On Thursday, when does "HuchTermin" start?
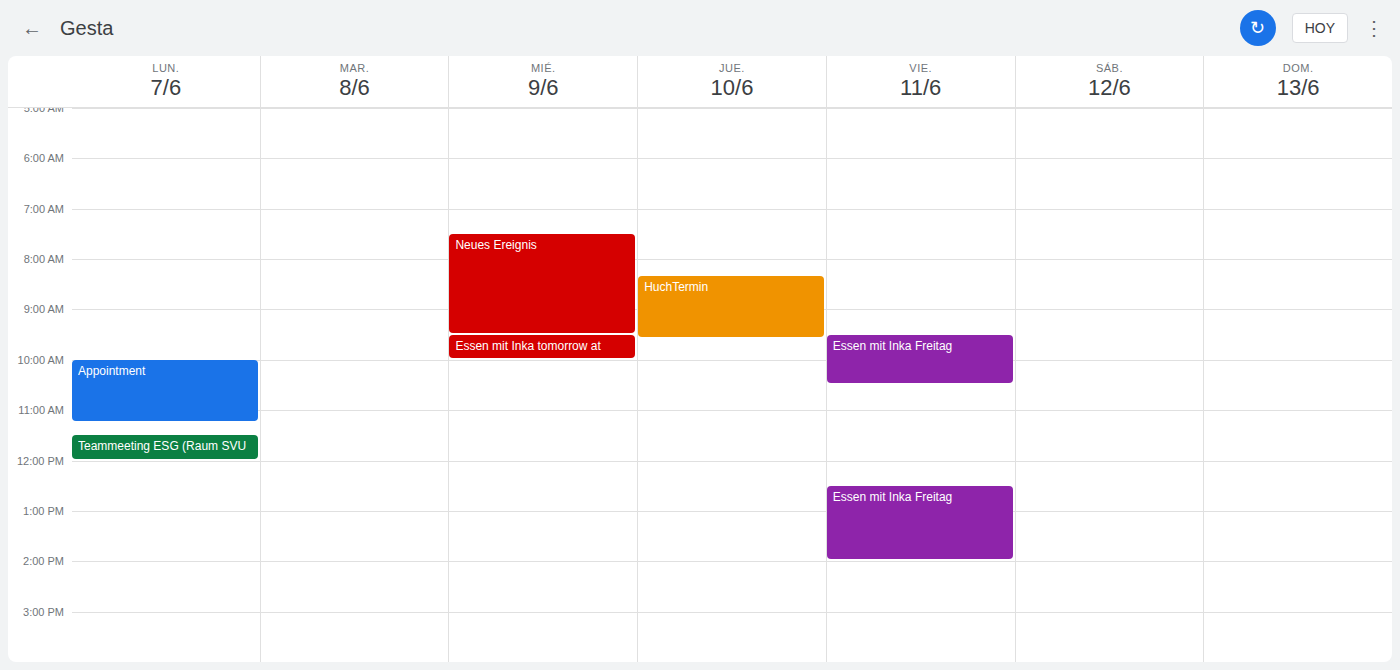
8:20 AM